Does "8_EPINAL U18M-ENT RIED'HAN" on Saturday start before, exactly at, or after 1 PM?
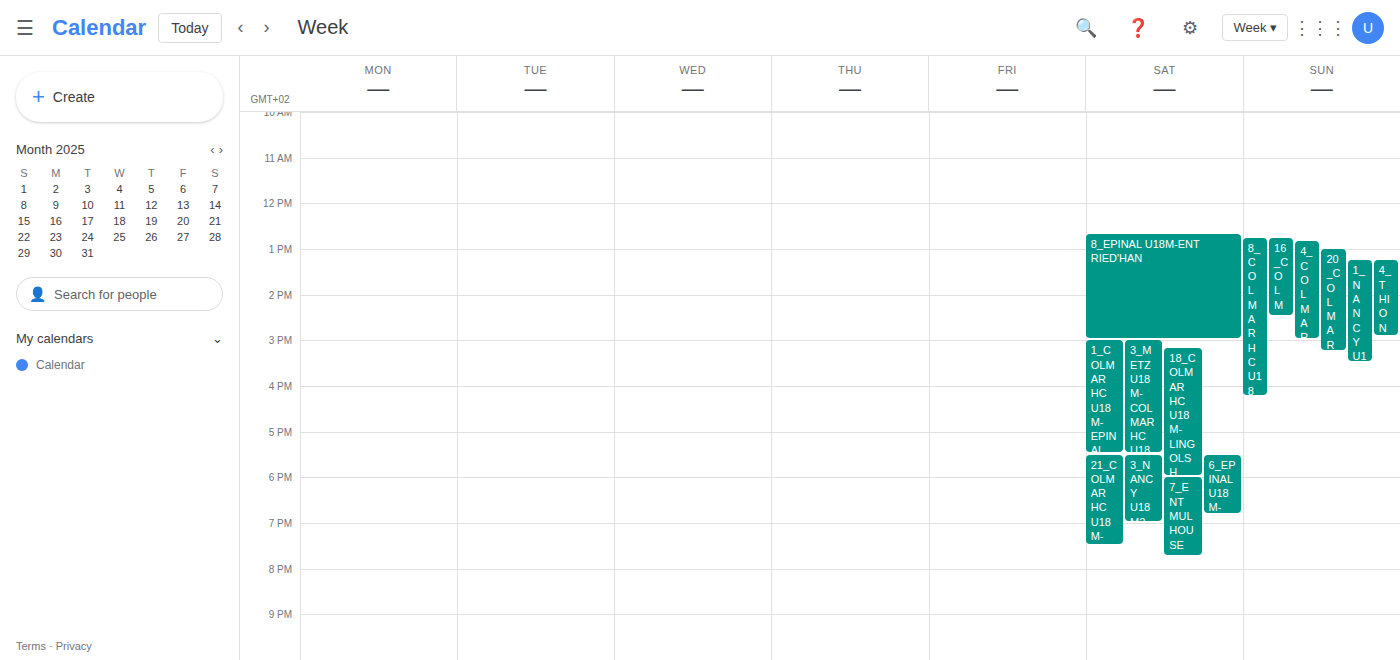
12:40 PM -- before 1 PM, 20 minutes above the 1 PM line.